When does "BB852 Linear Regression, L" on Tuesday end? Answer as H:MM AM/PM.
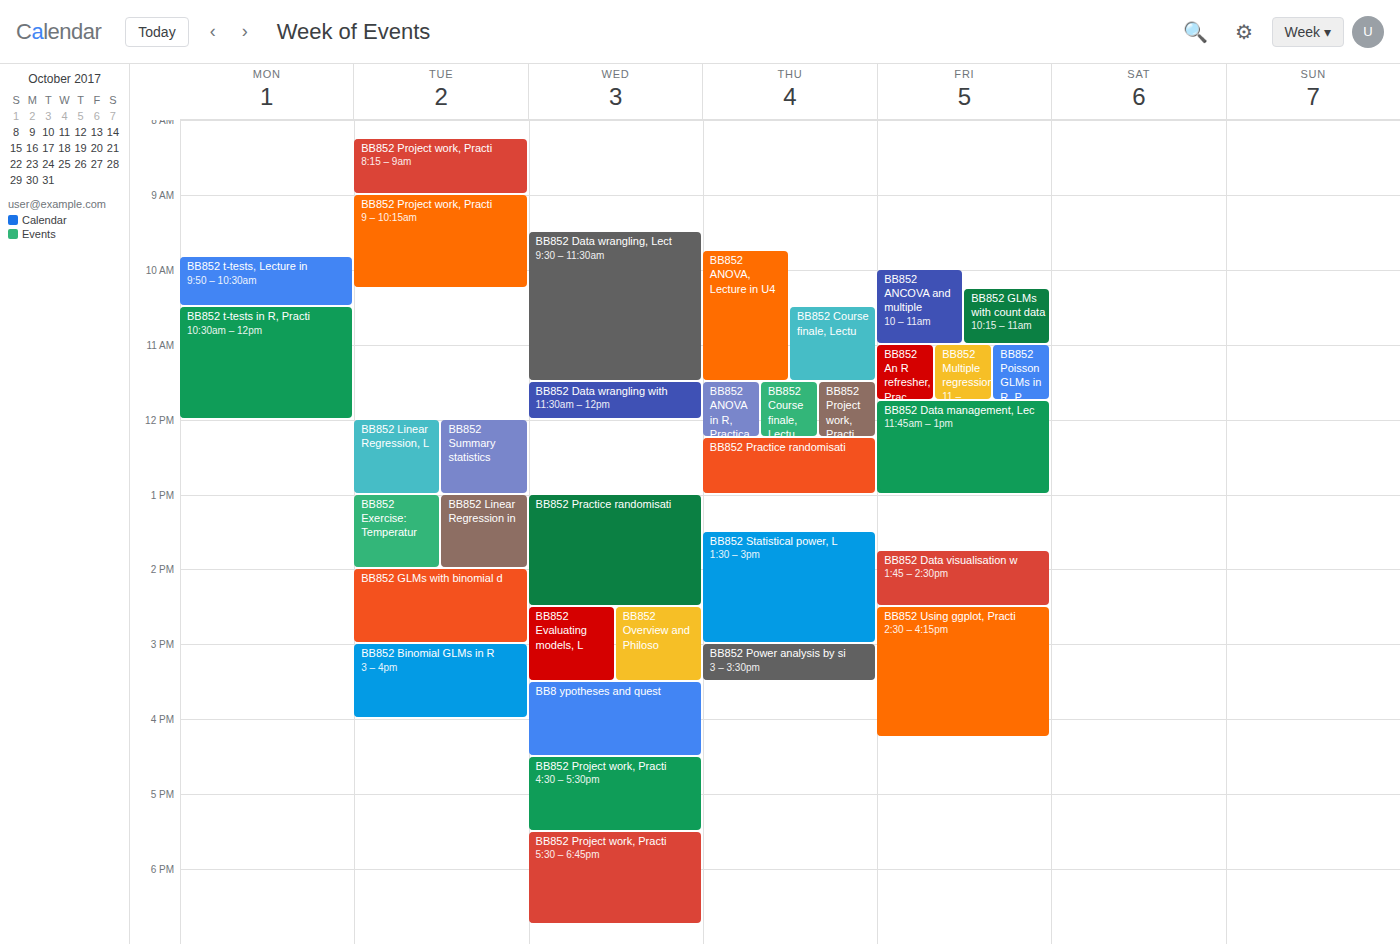
1:00 PM